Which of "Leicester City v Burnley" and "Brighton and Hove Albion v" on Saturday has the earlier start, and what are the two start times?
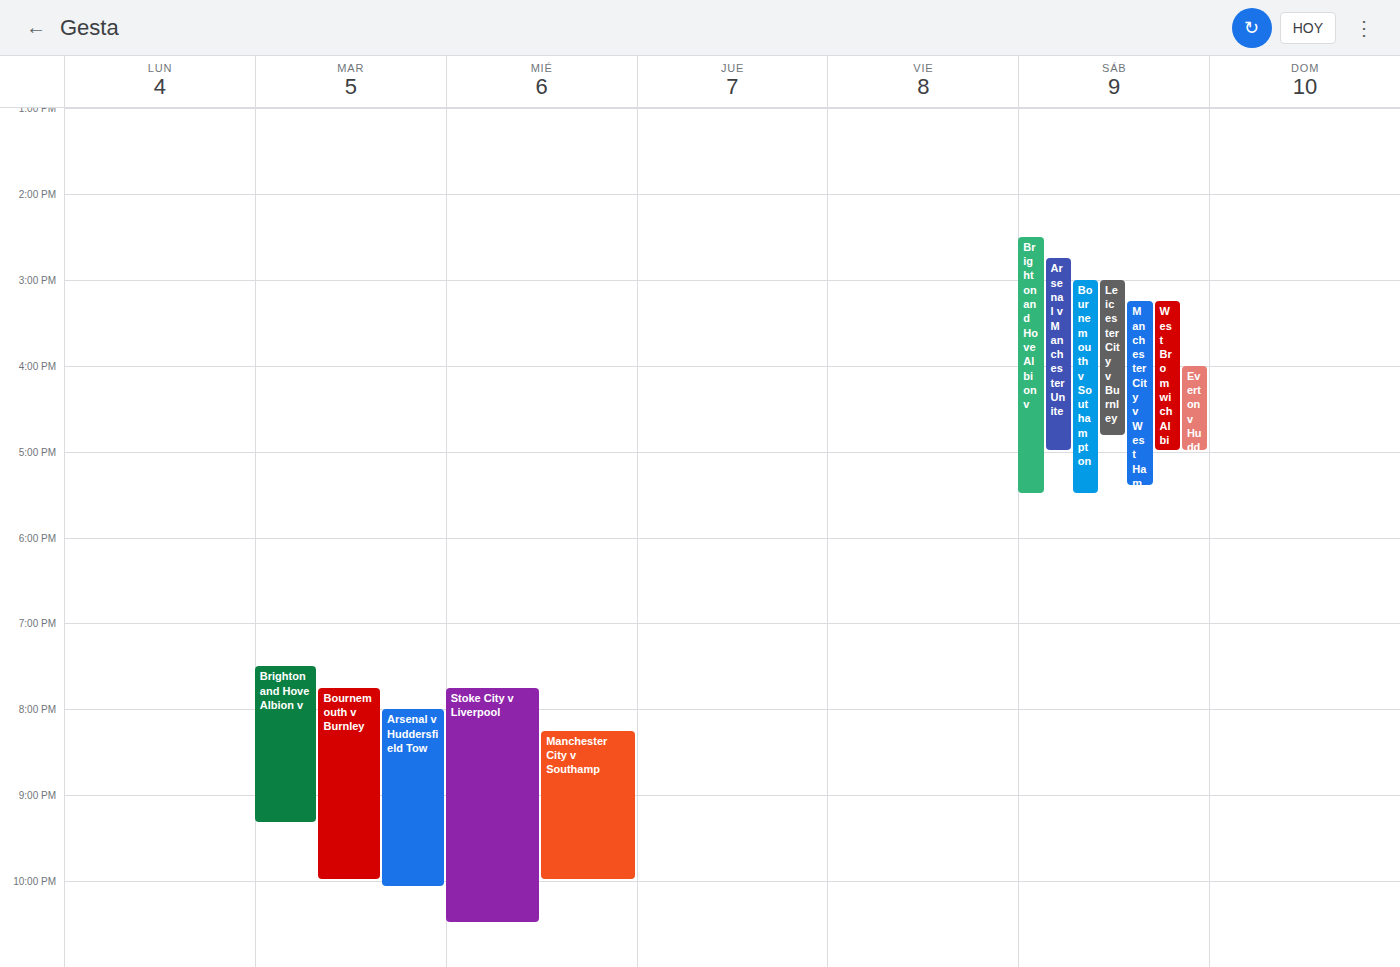
"Brighton and Hove Albion v" 2:30 PM; "Leicester City v Burnley" 3:00 PM.